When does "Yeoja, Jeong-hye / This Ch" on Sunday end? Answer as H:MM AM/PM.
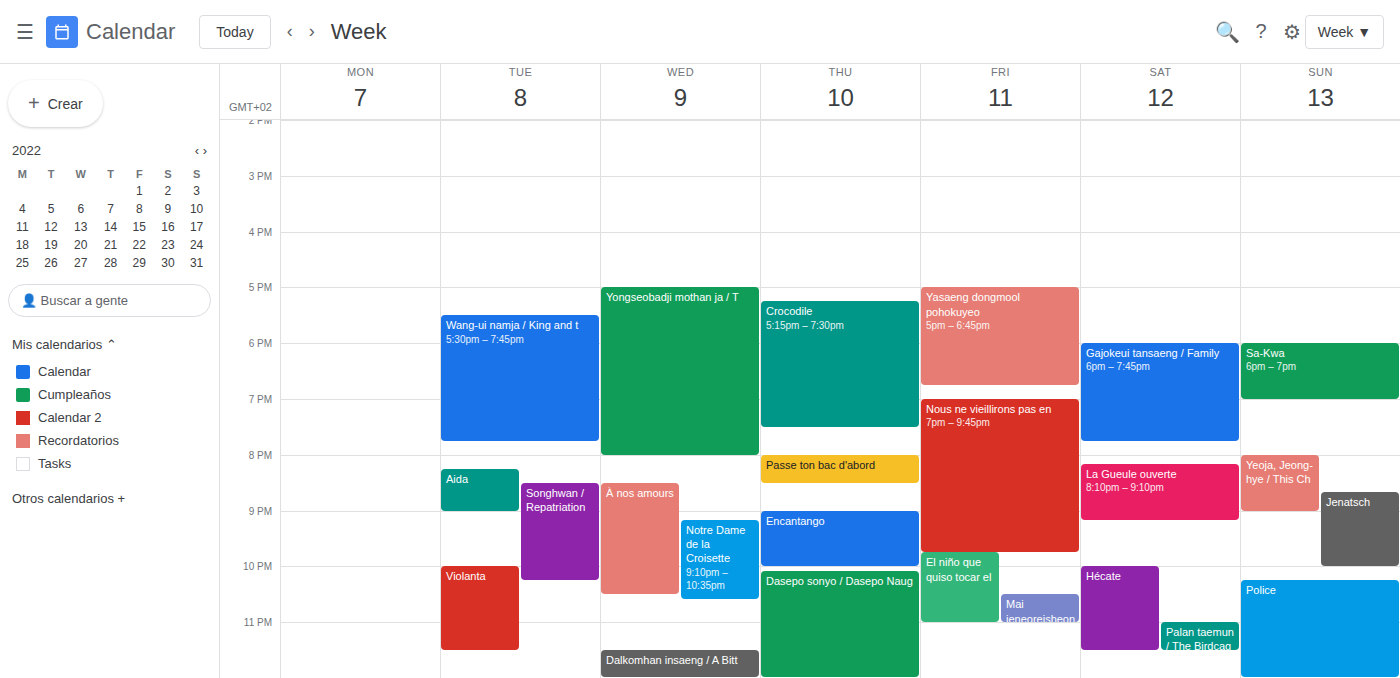
9:00 PM